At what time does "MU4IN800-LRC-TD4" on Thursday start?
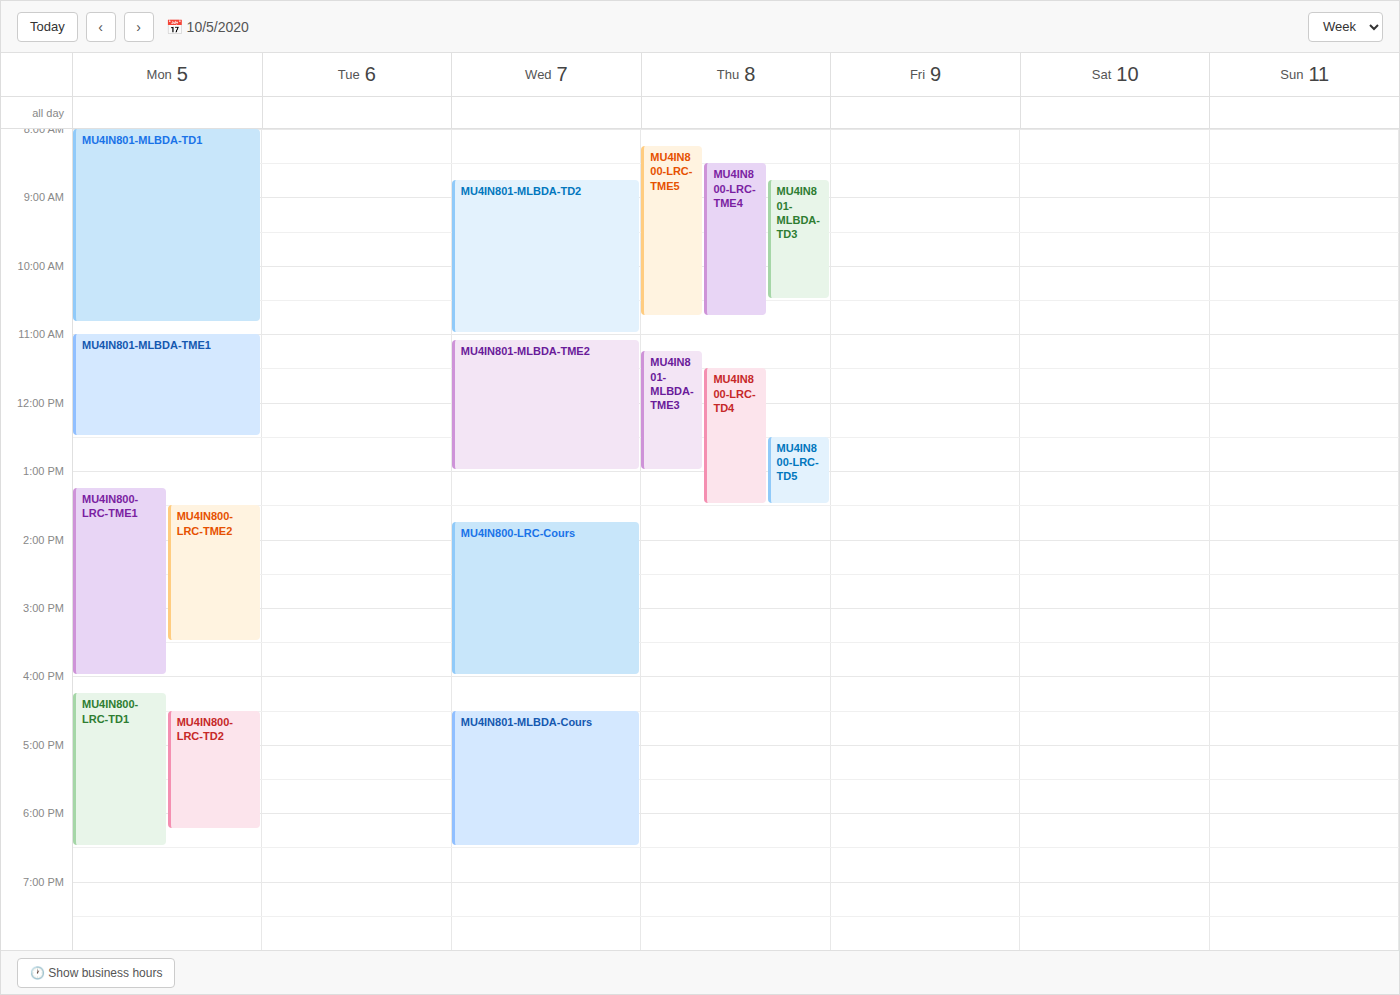
11:30 AM